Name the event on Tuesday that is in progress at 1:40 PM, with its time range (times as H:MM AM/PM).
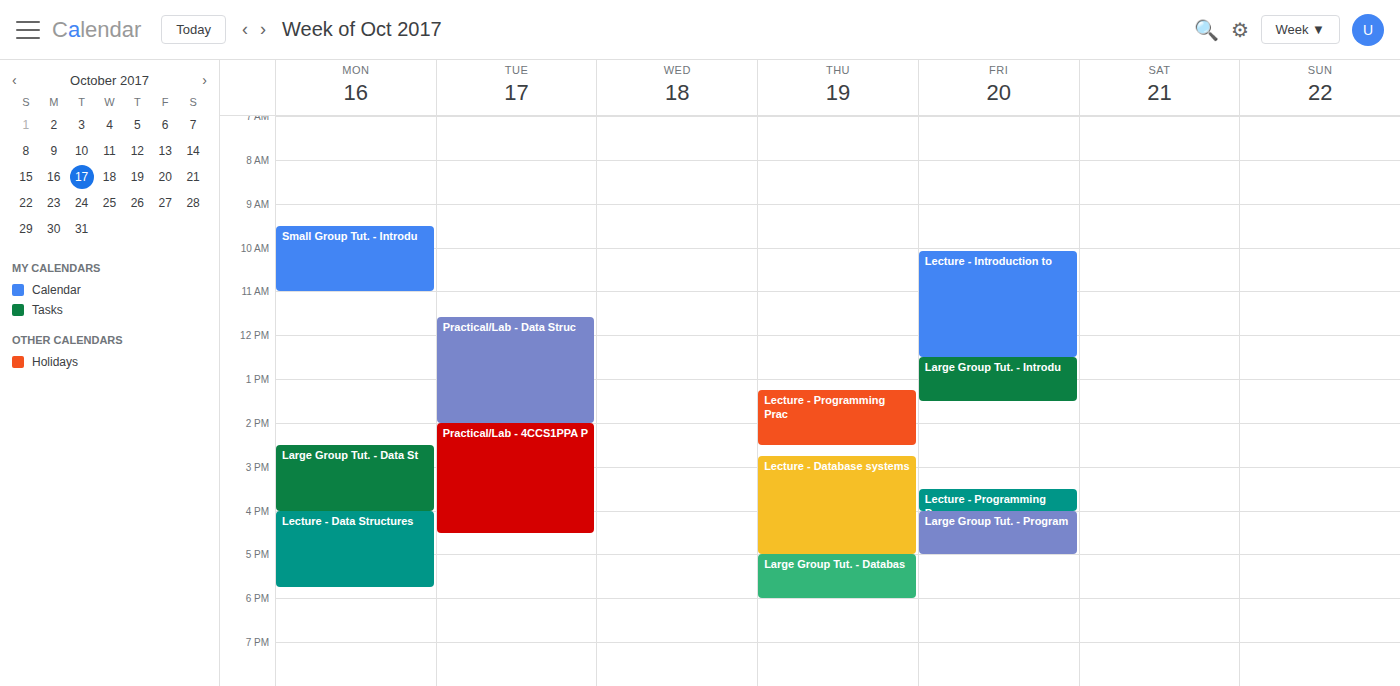
"Practical/Lab - Data Struc", 11:35 AM to 2:00 PM